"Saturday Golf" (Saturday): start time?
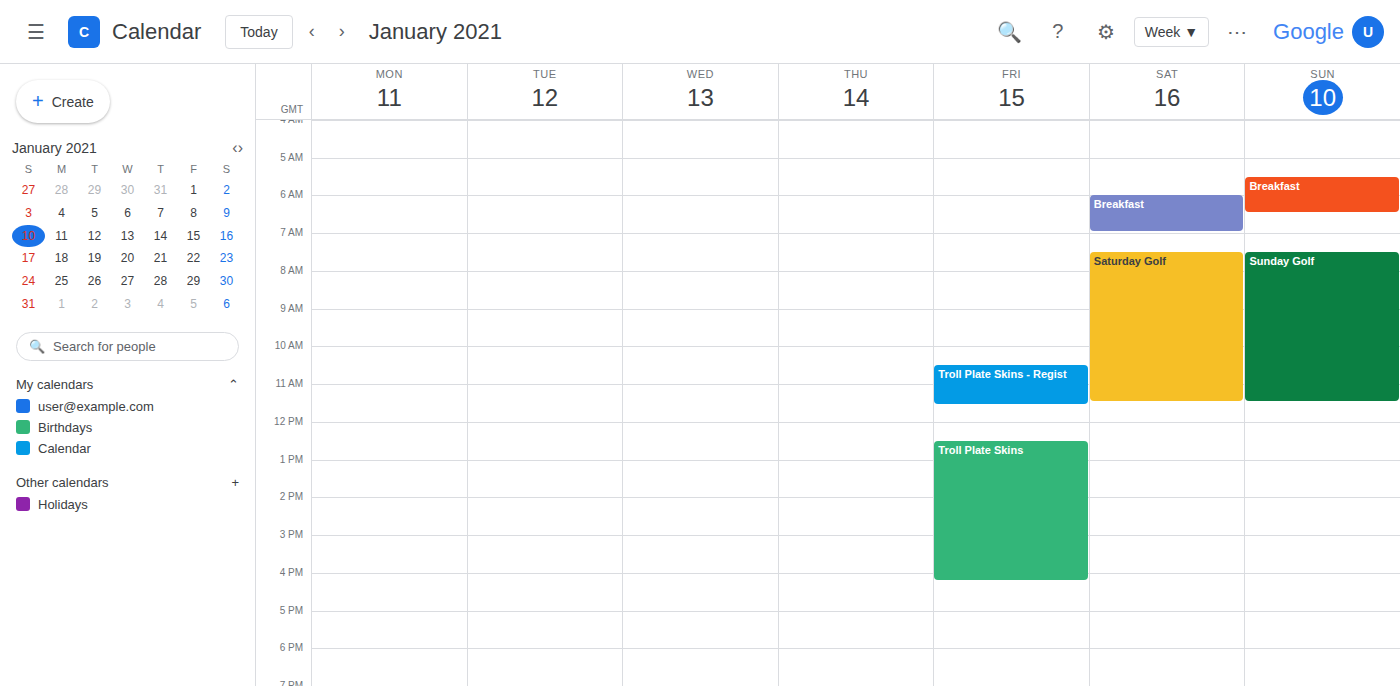
07:30